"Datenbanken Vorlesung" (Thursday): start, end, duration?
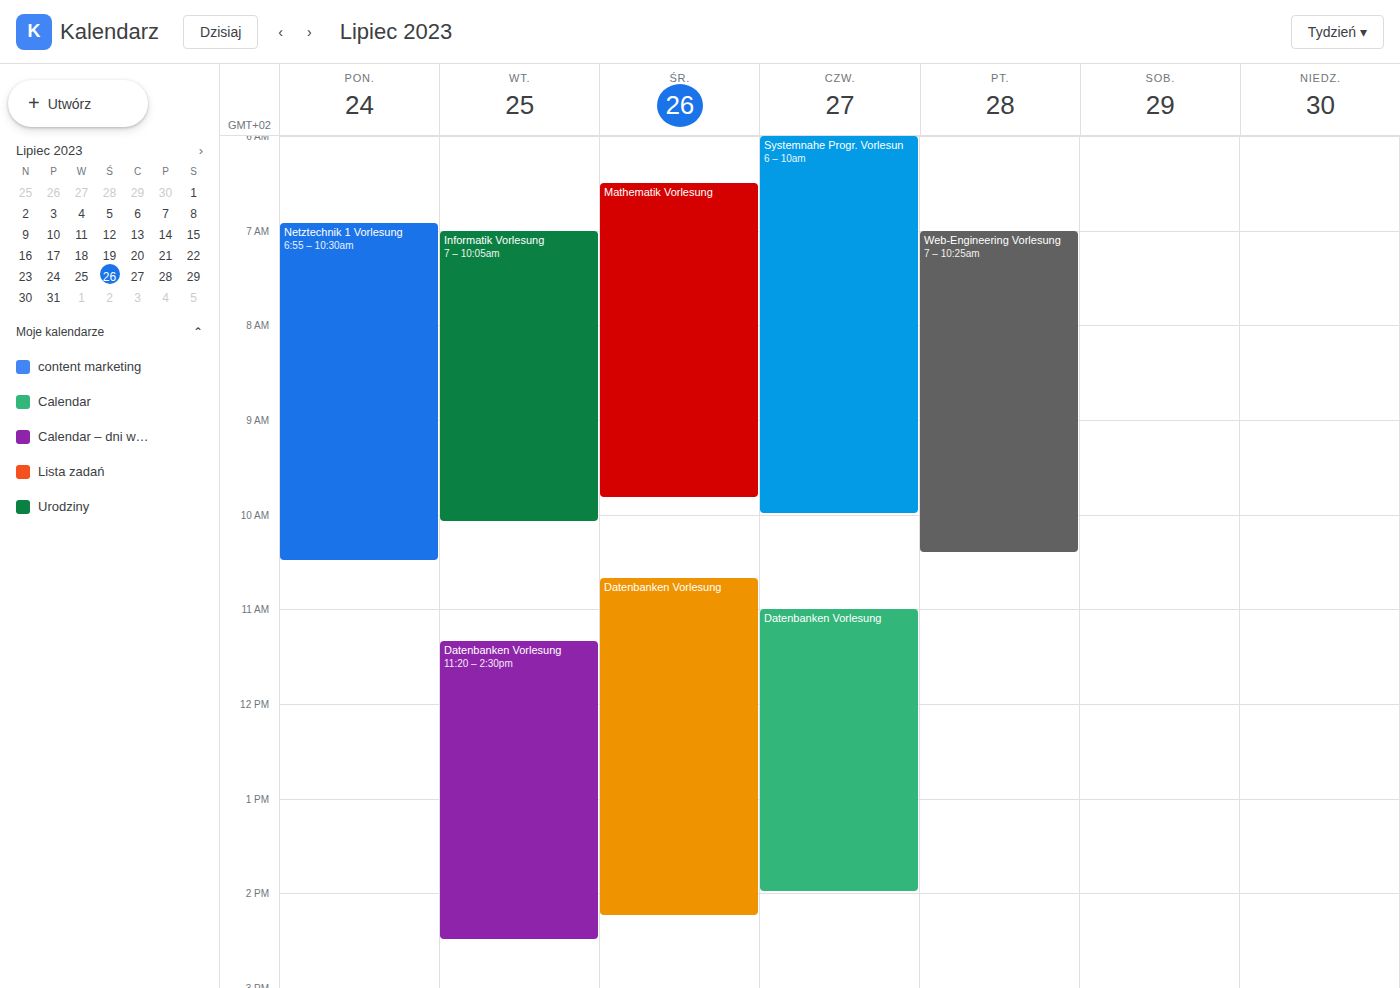
11:00 AM to 2:00 PM, 3 hours